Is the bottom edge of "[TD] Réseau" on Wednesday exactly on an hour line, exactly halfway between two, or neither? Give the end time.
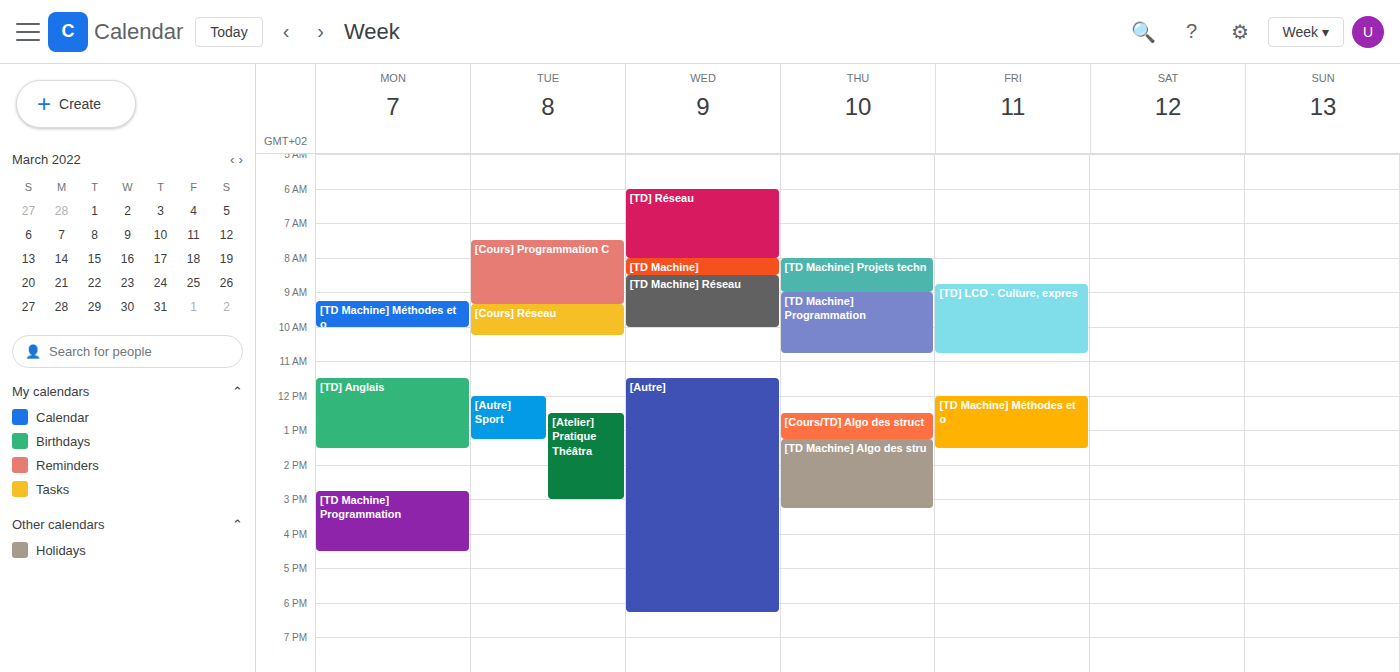
08:00 -- exactly on the 08:00 line.